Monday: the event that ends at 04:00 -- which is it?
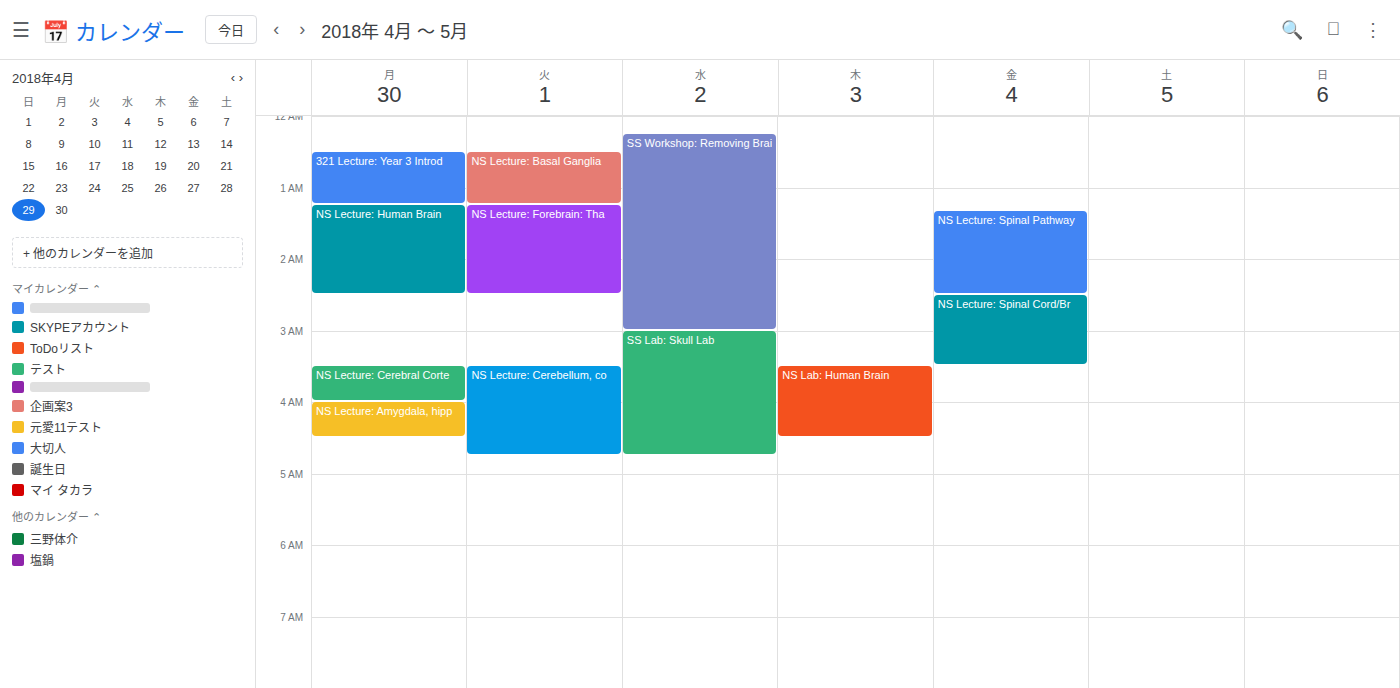
"NS Lecture: Cerebral Corte"